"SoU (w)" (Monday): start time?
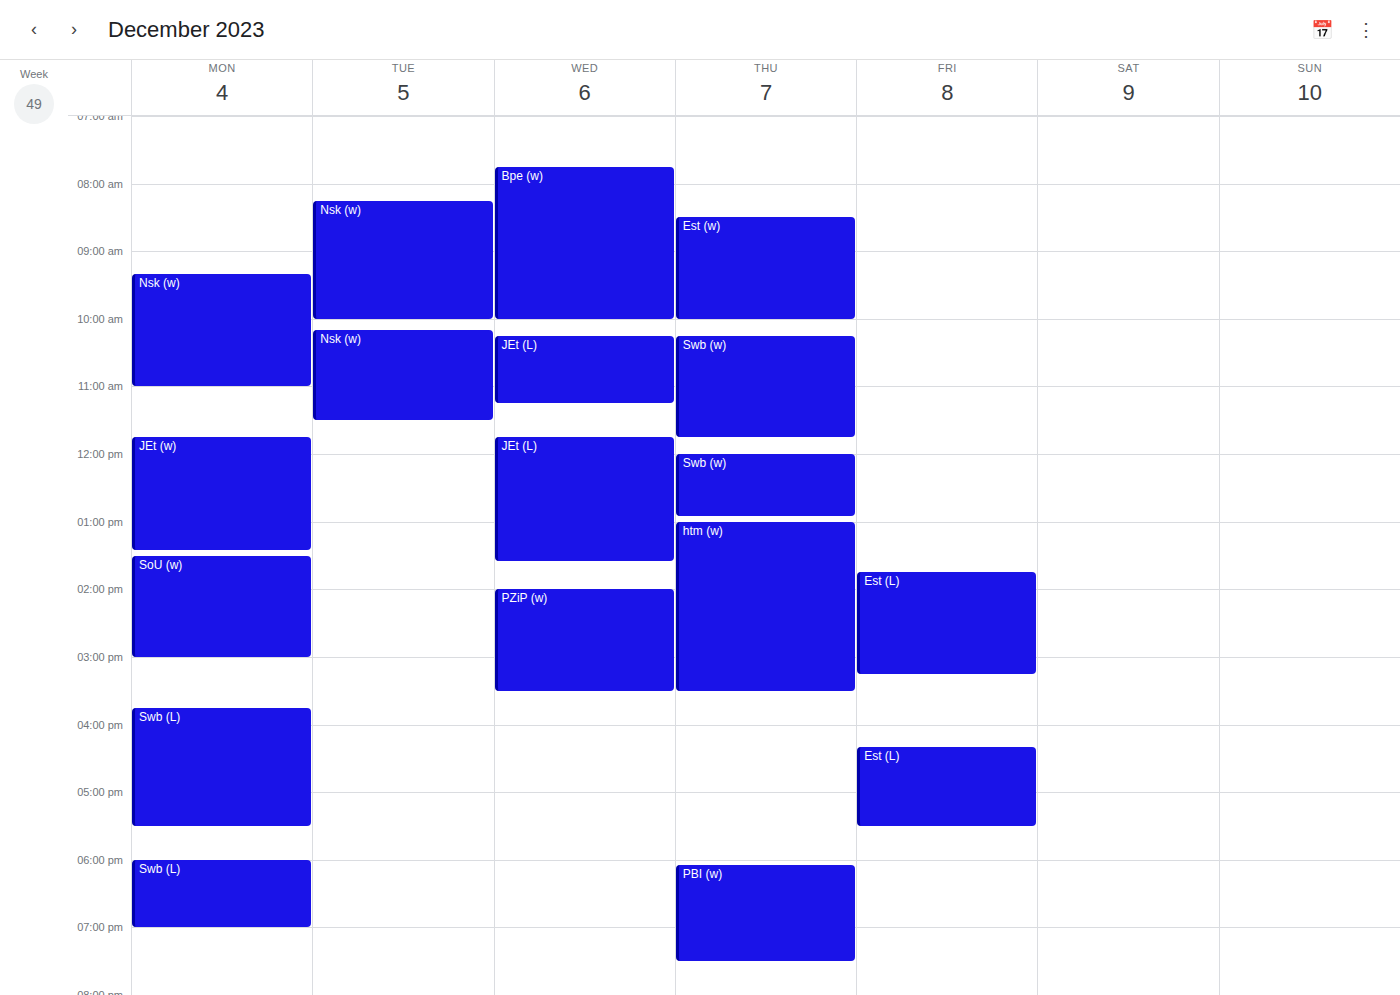
1:30 PM